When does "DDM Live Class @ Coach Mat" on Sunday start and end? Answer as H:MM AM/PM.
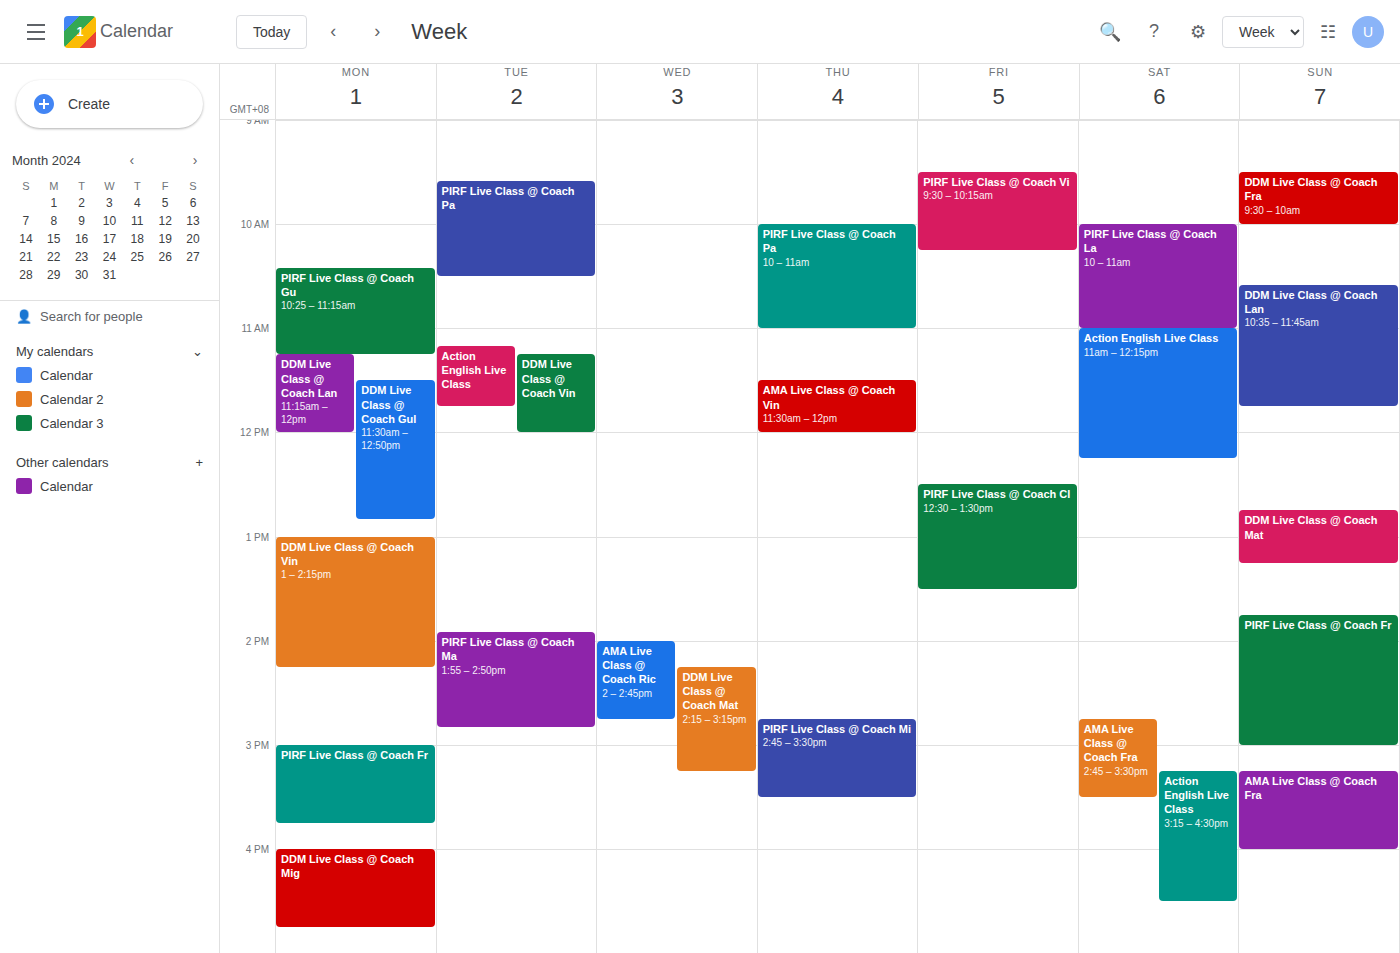
12:45 PM to 1:15 PM